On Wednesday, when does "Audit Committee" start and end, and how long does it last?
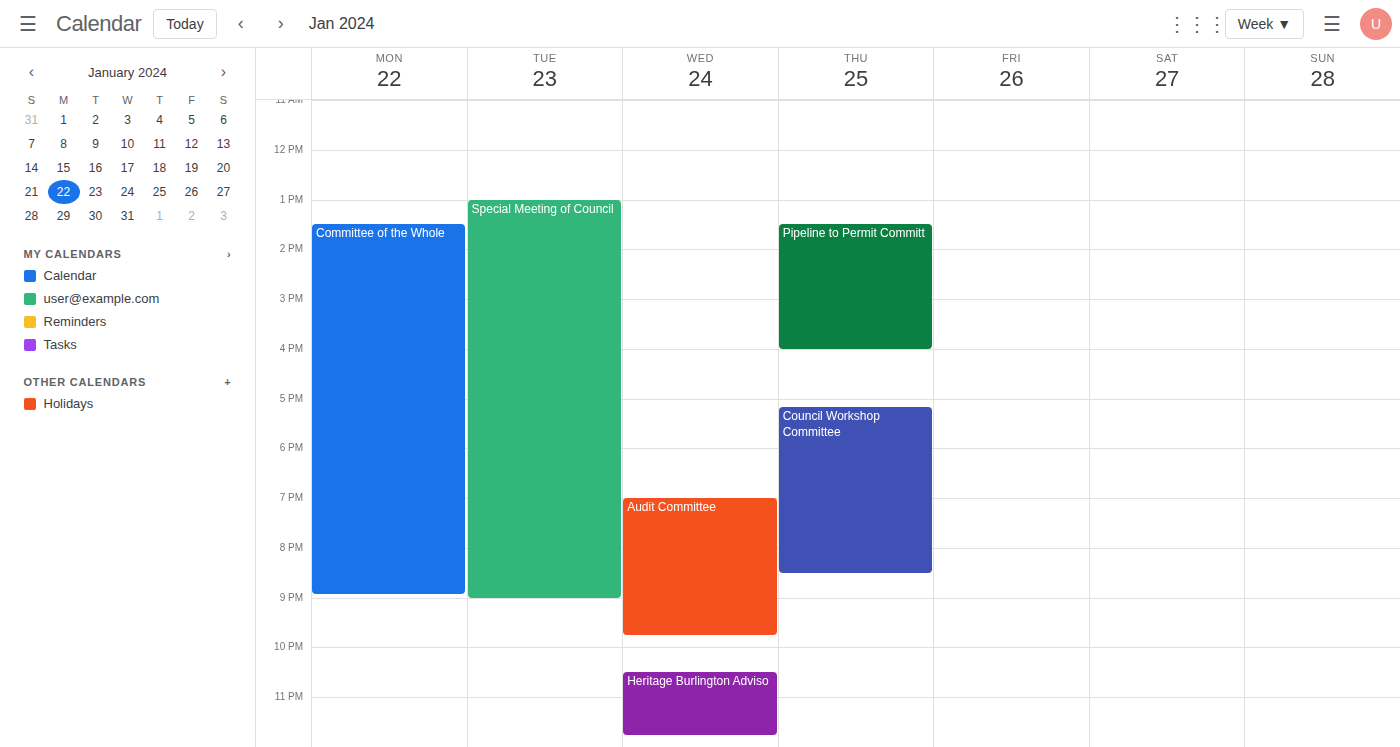
7:00 PM to 9:45 PM, 2 hours 45 minutes